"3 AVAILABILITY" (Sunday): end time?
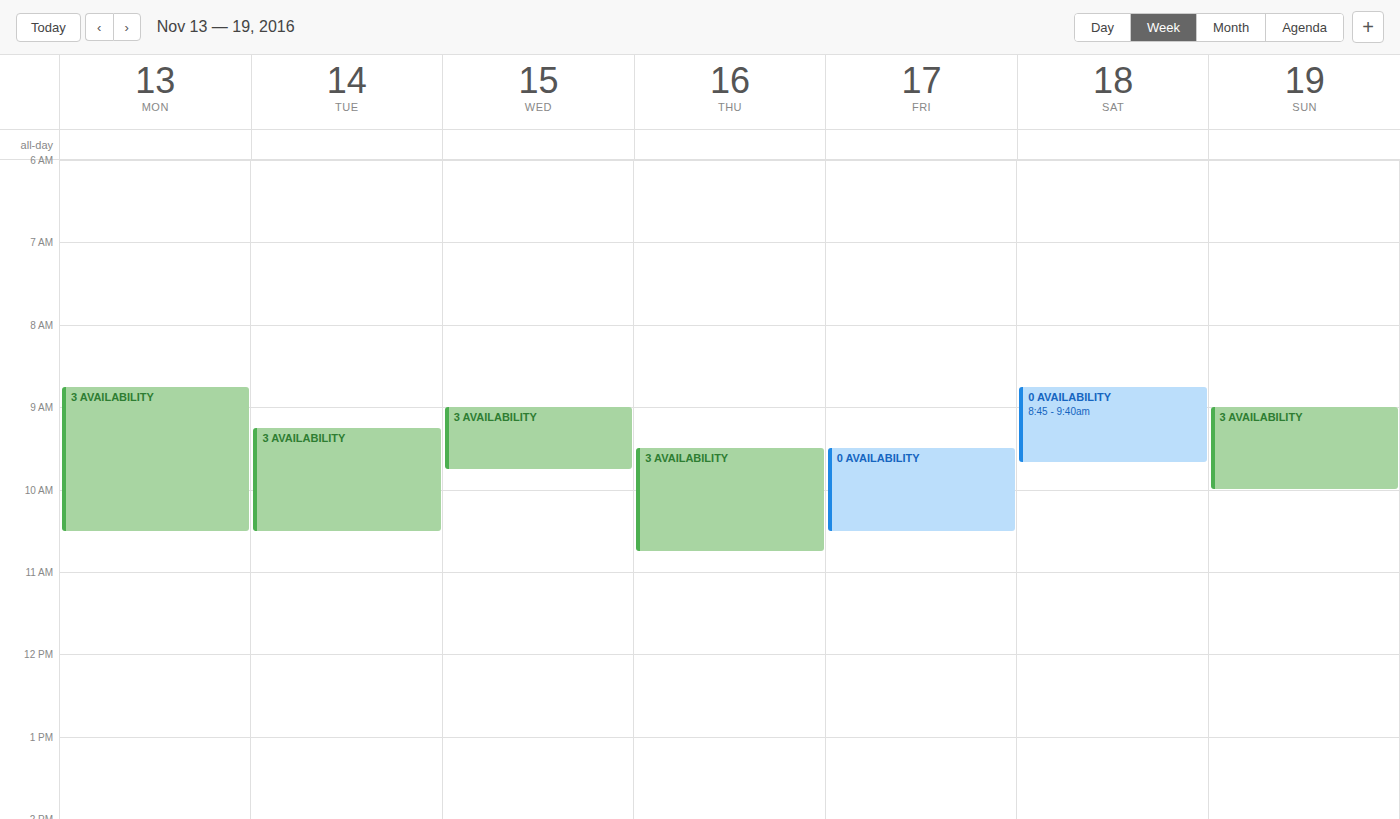
10:00 AM